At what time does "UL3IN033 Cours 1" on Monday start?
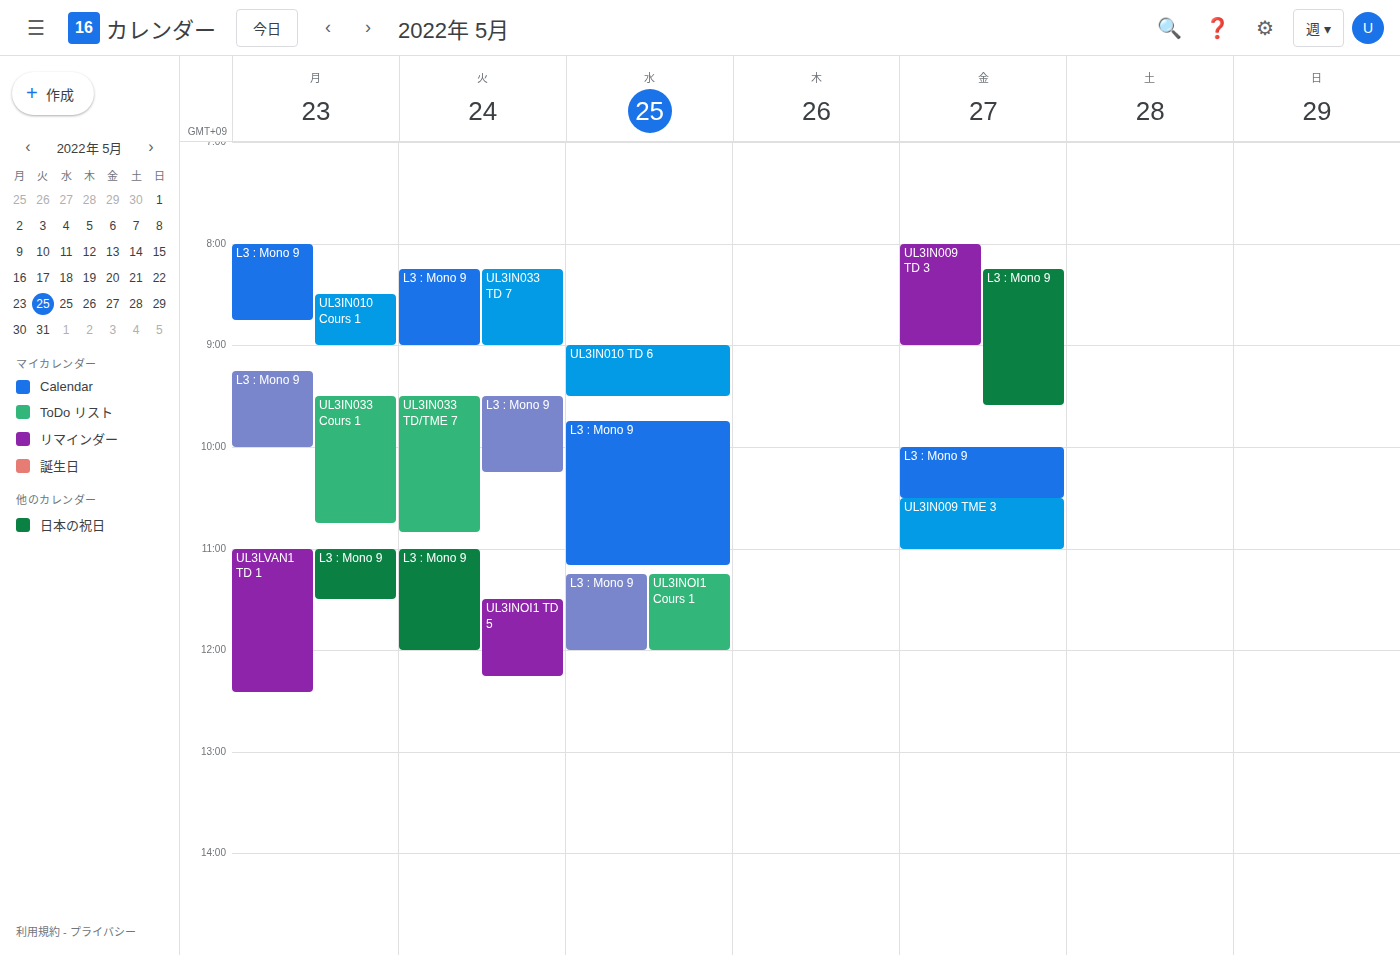
9:30 AM